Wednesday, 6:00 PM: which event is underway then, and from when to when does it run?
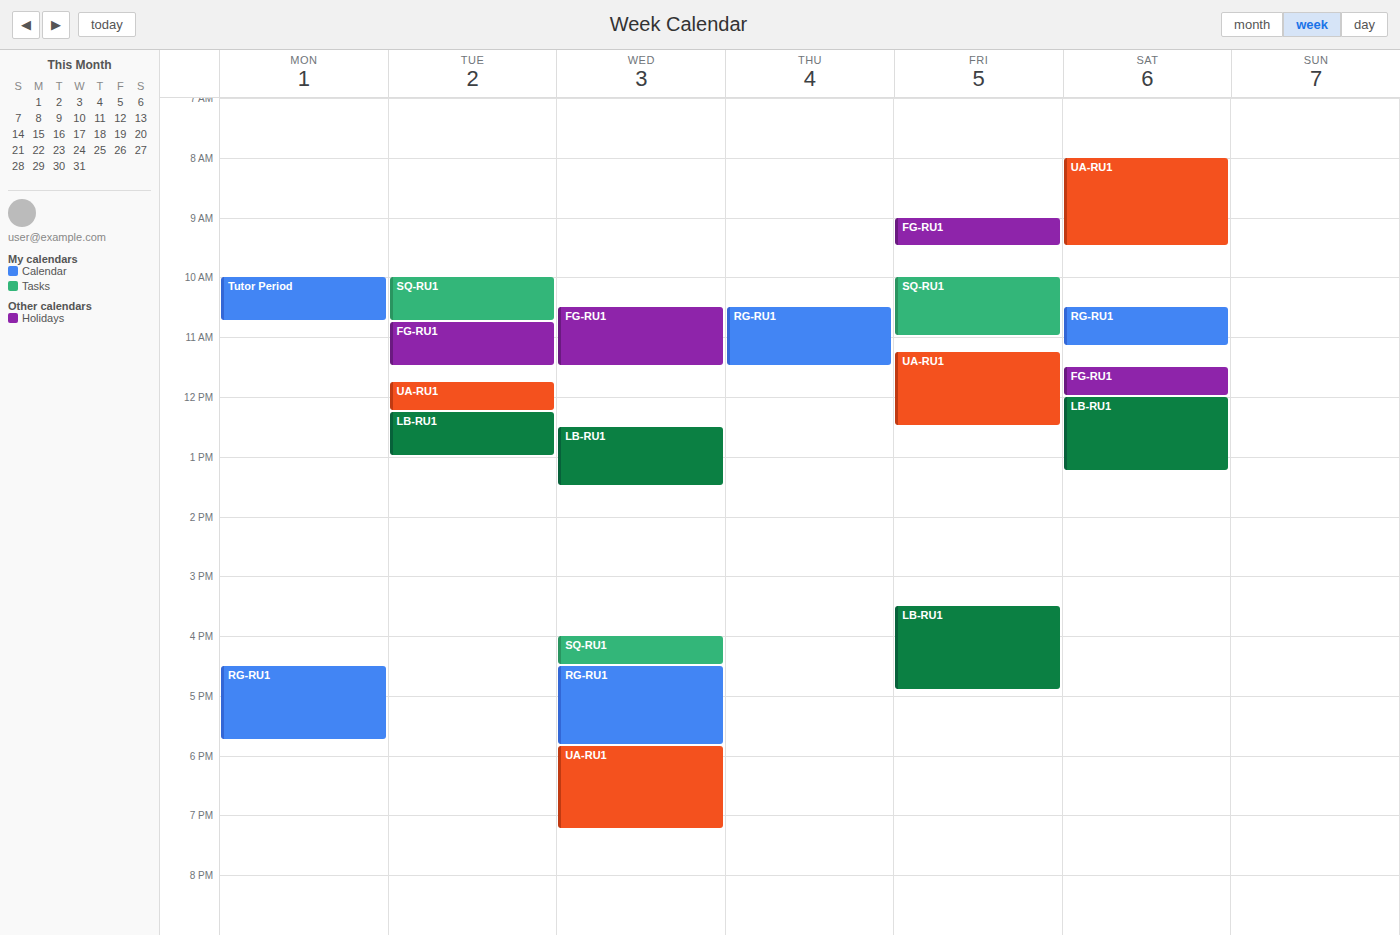
"UA-RU1", 5:50 PM to 7:15 PM